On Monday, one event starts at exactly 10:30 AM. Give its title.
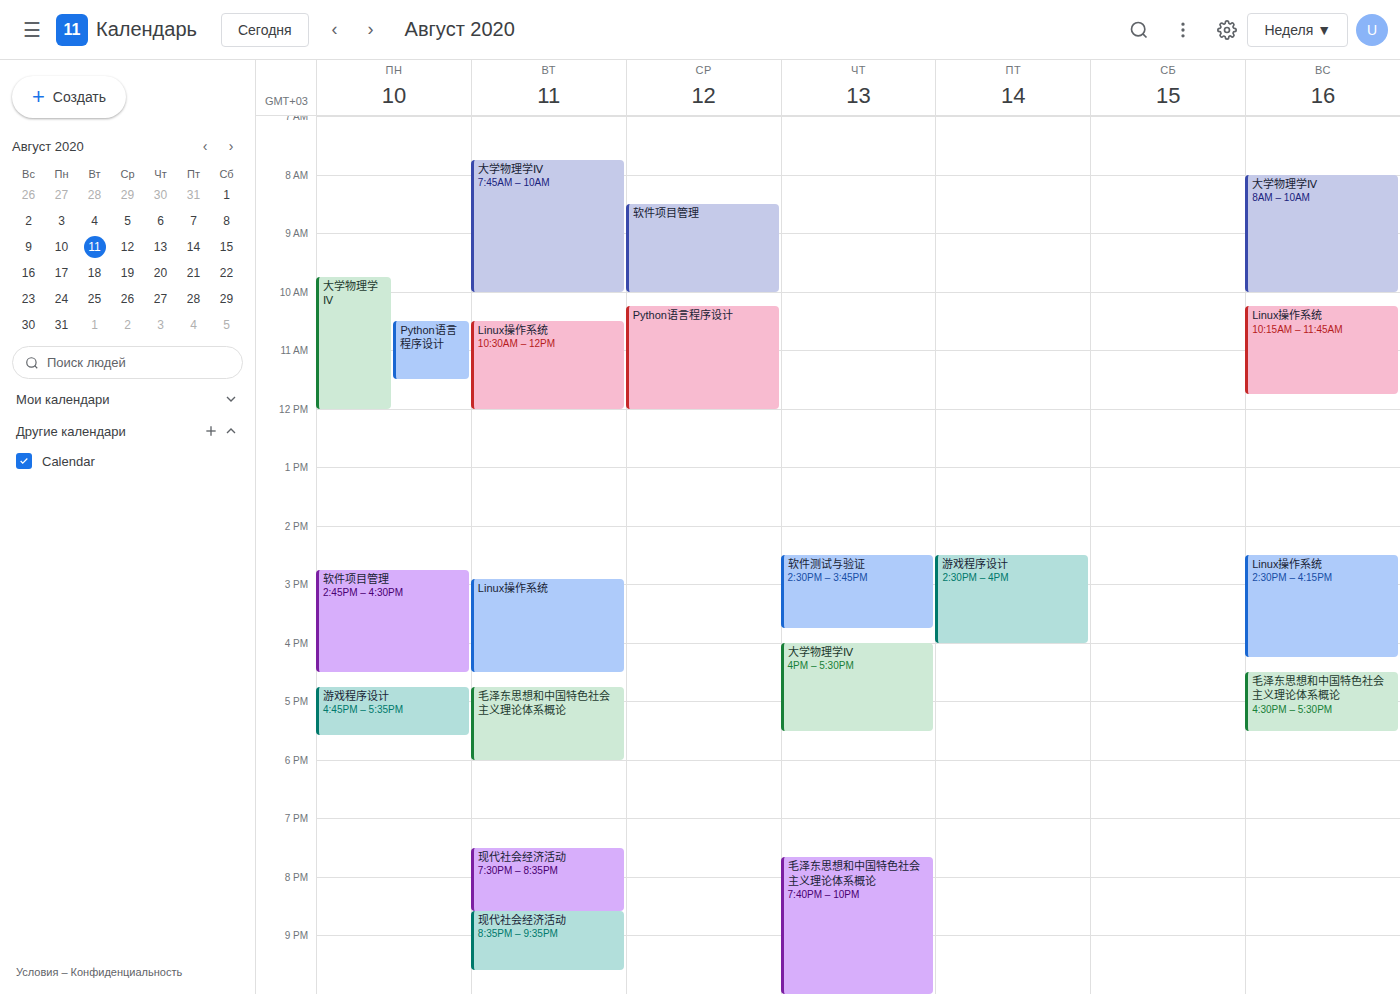
"Python语言程序设计"